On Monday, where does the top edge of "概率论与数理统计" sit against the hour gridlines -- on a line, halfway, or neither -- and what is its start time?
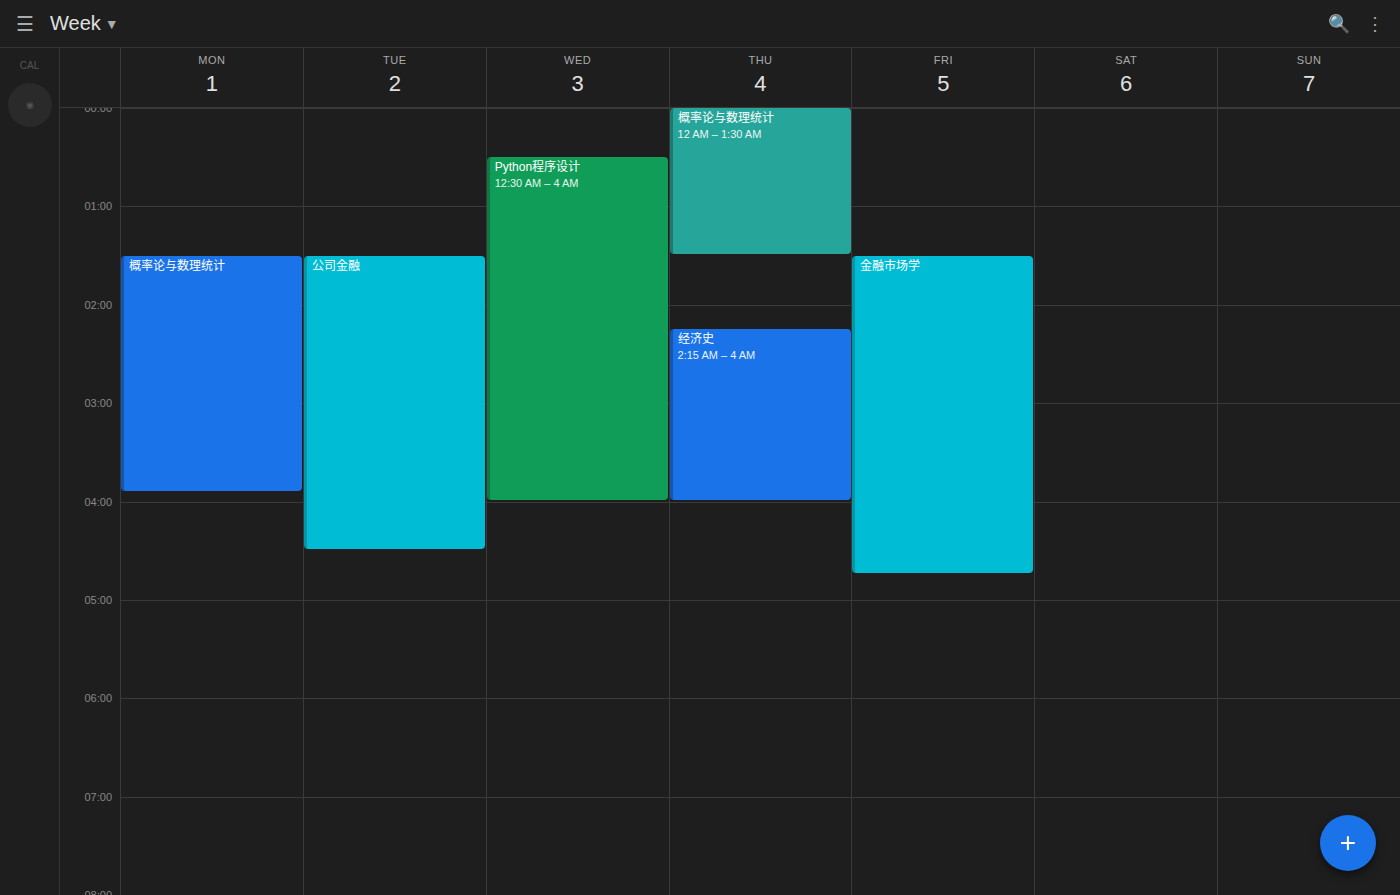
1:30 AM -- halfway between the 1 AM and 2 AM lines.